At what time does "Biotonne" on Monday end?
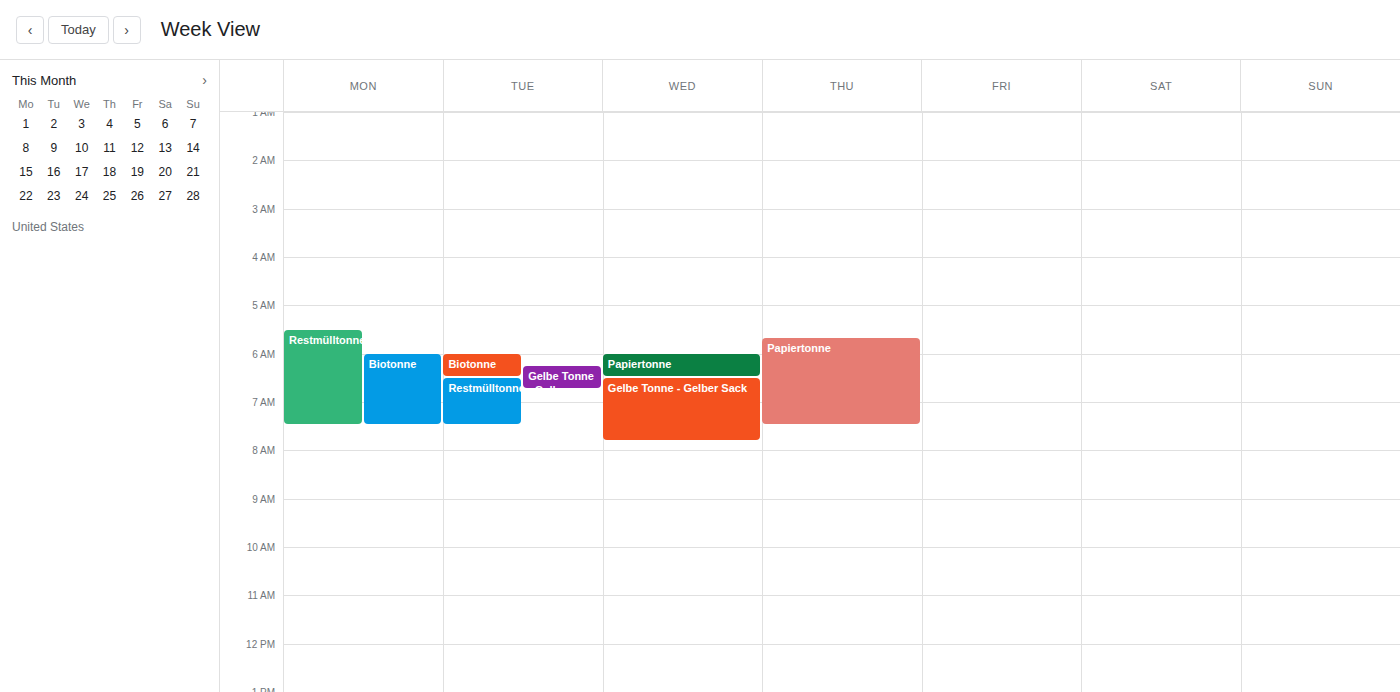
7:30 AM